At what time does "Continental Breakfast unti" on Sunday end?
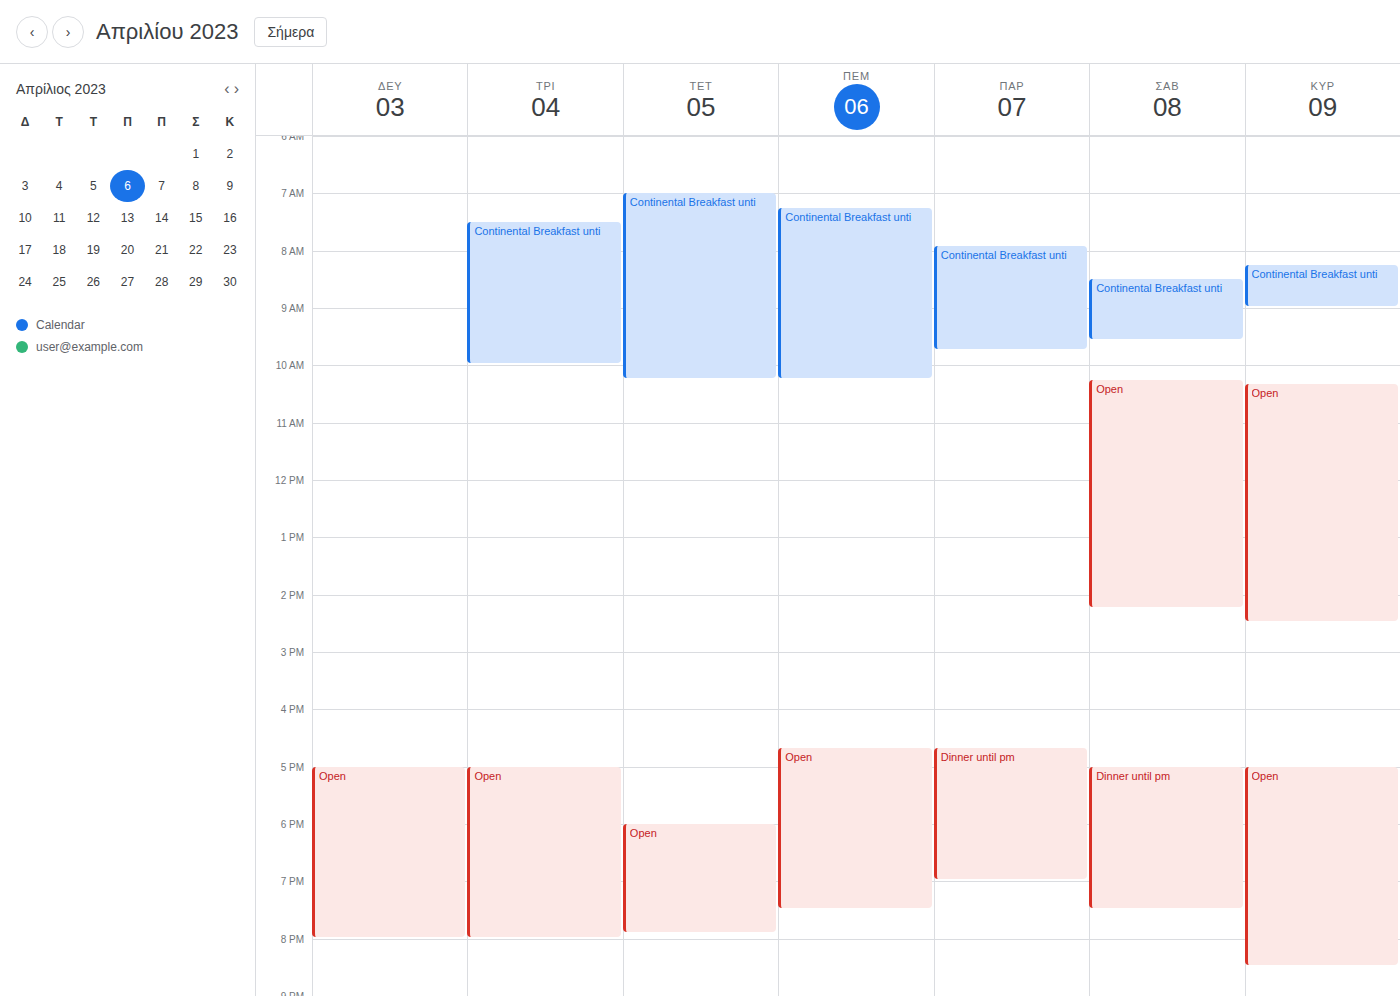
9:00 AM